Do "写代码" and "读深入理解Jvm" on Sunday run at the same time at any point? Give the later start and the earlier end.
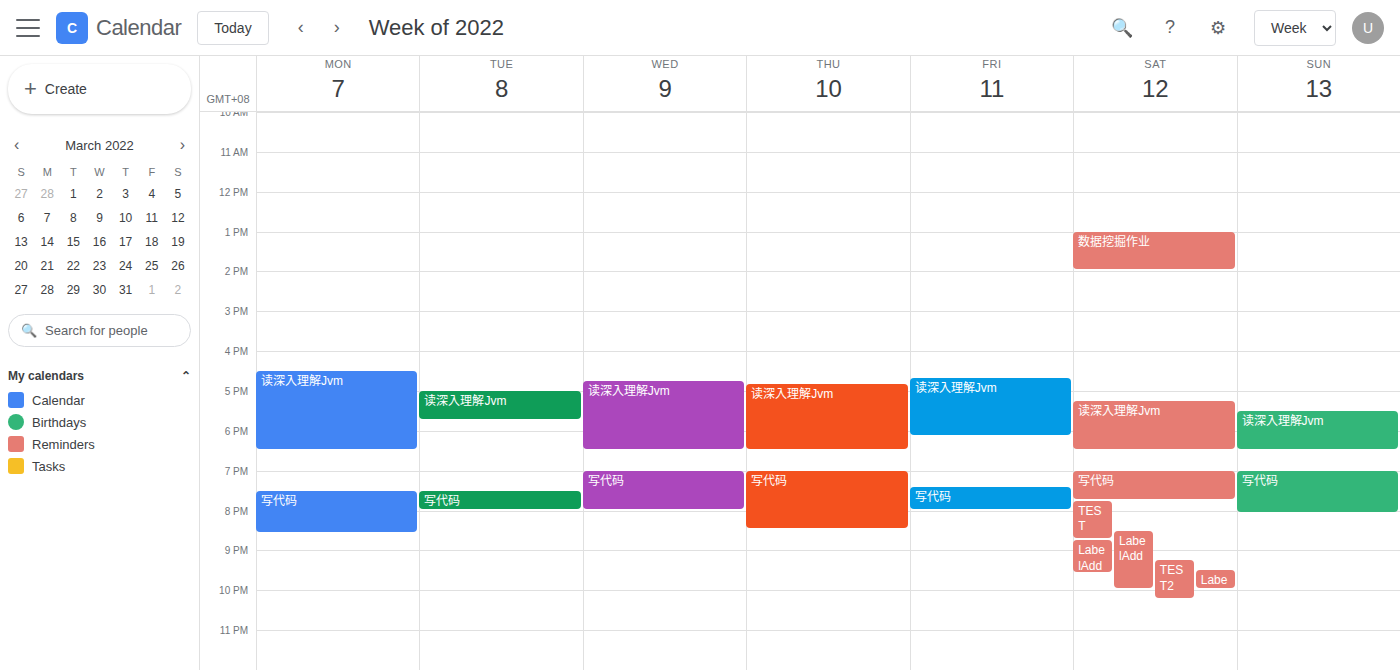
"读深入理解Jvm" ends at 6:30 PM and "写代码" starts at 7:00 PM -- no overlap.